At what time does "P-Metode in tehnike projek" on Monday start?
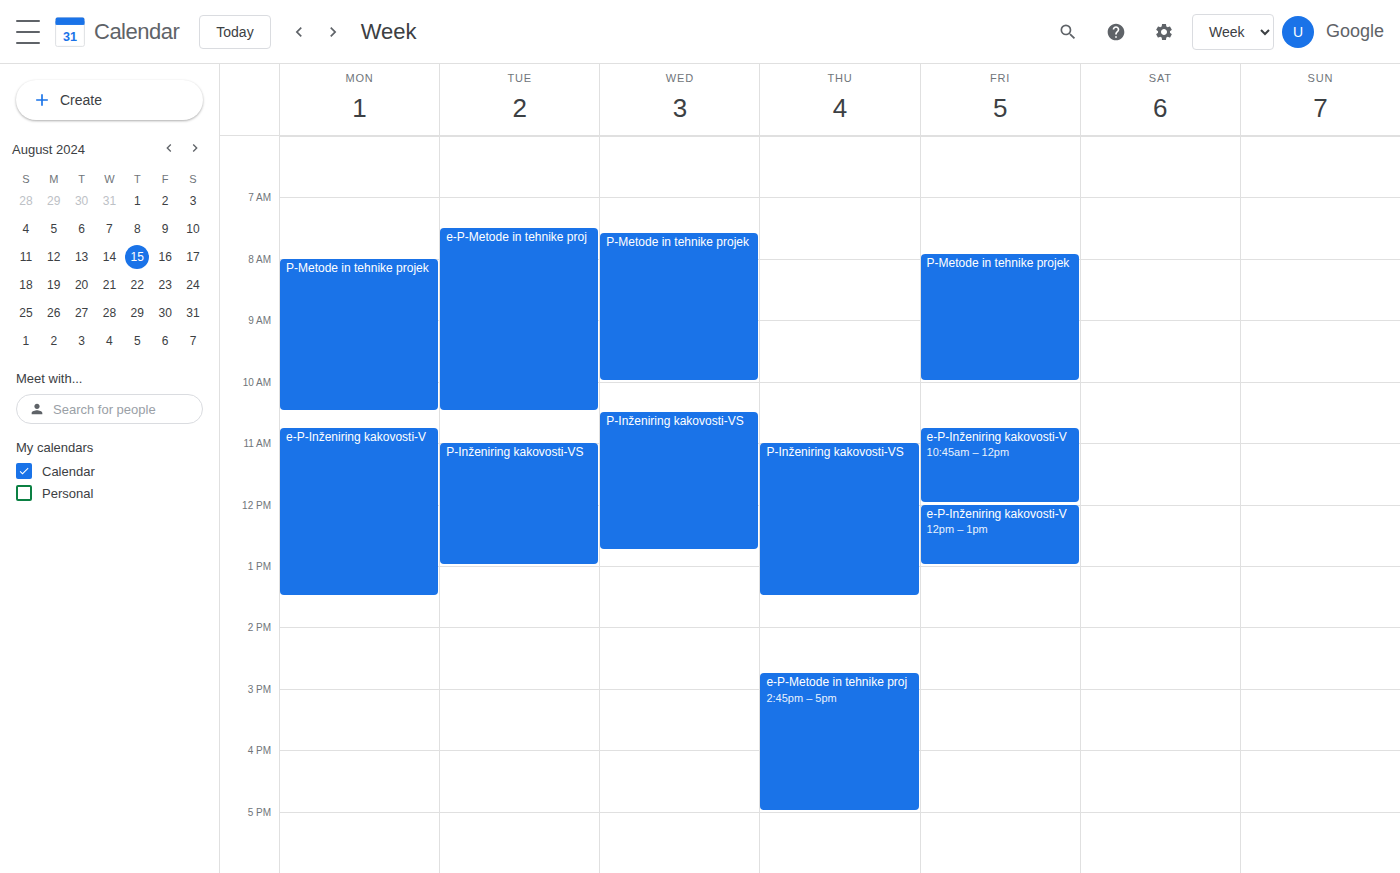
8:00 AM